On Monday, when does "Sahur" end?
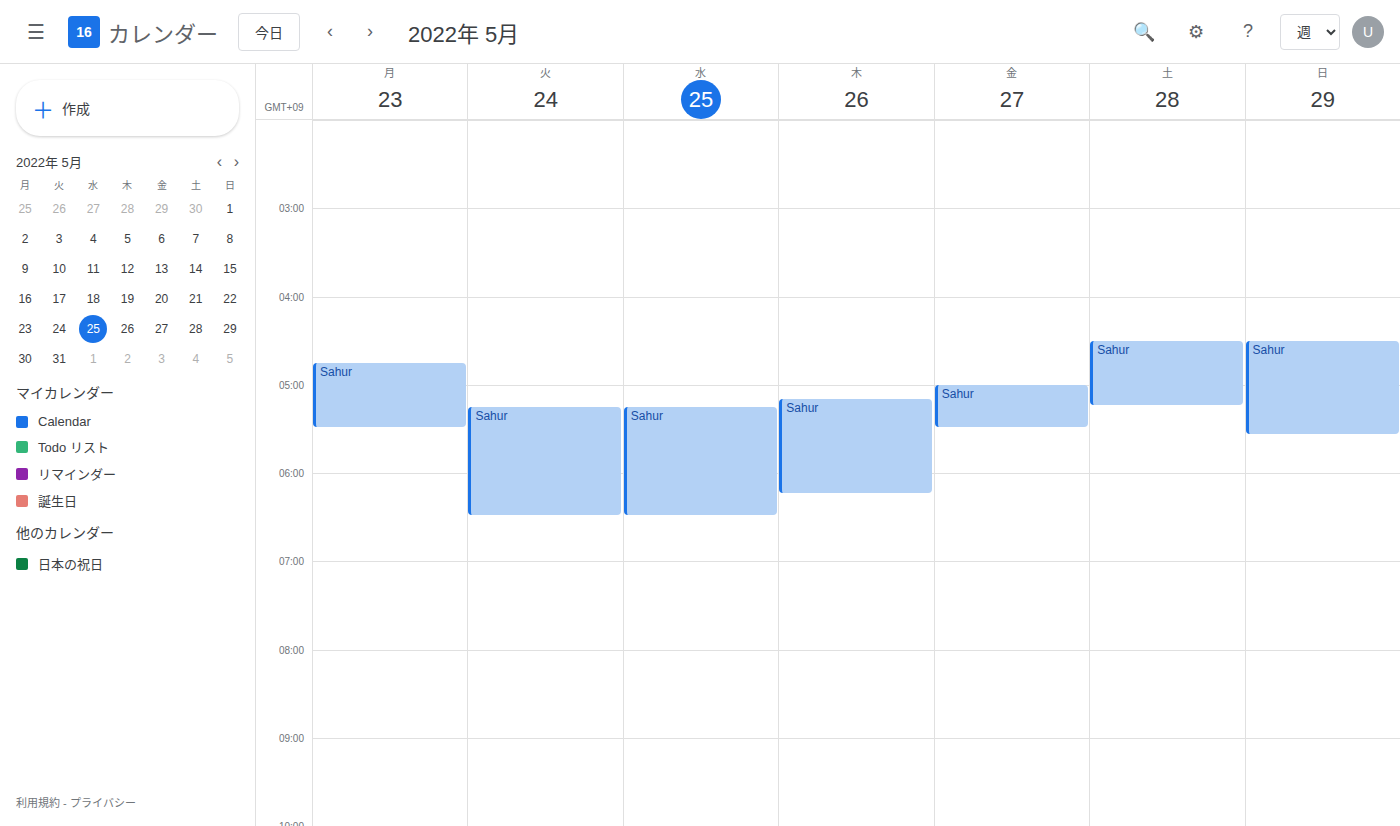
5:30 AM